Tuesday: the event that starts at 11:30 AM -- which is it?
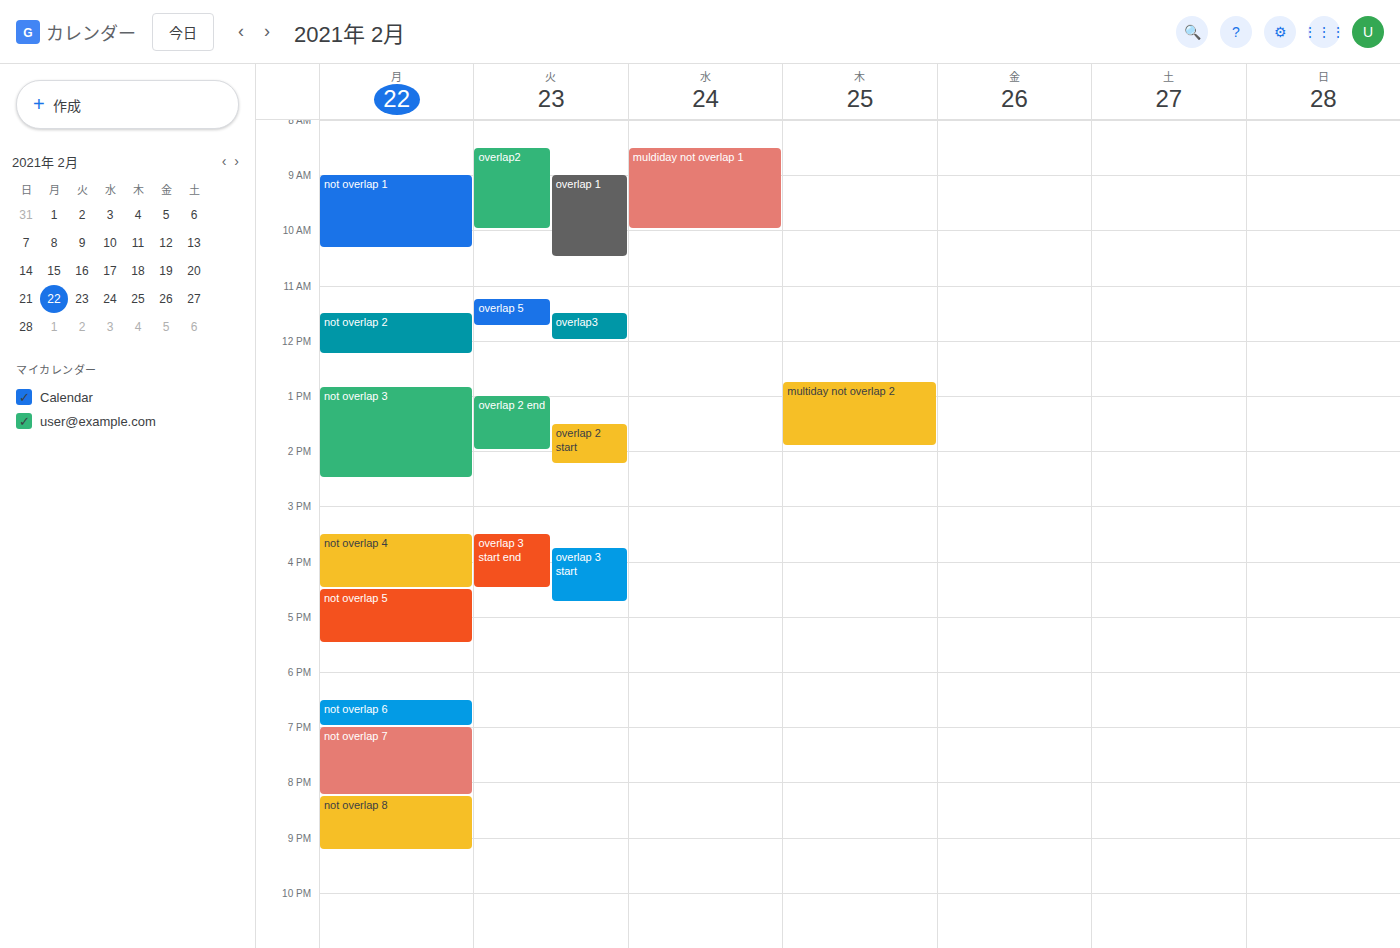
"overlap3"